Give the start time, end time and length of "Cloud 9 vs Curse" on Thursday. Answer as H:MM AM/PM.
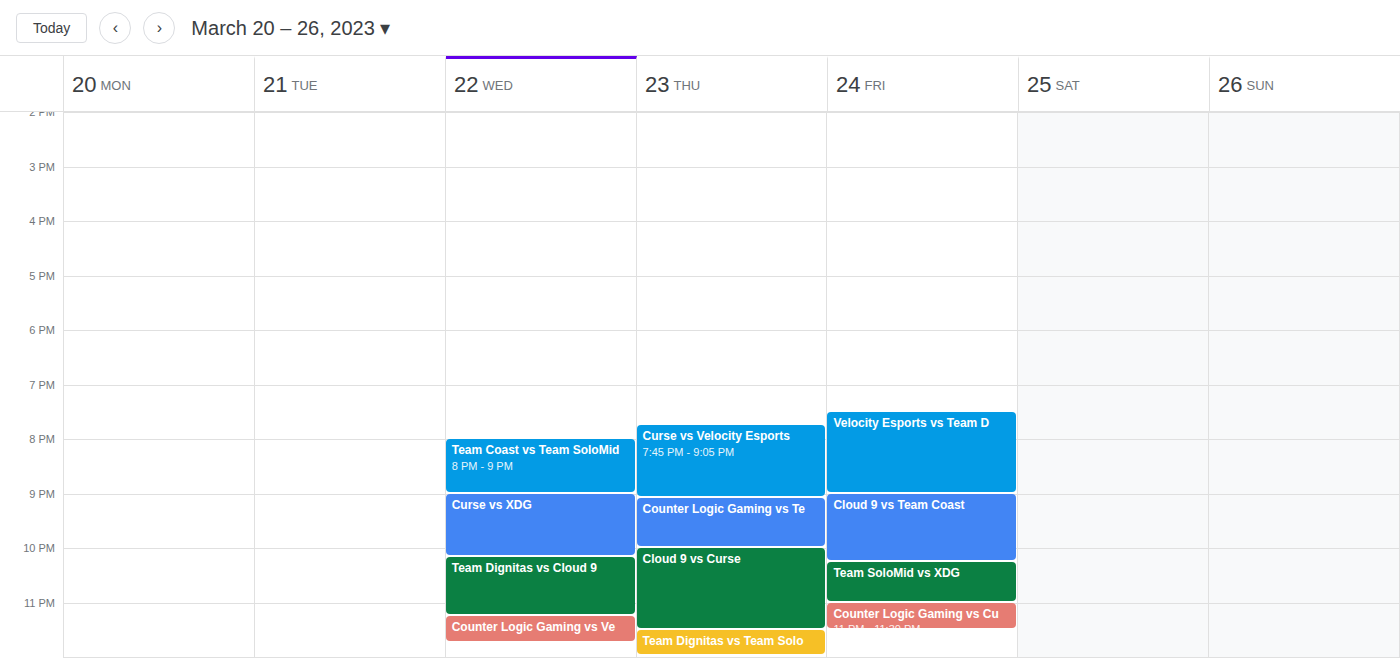
10:00 PM to 11:30 PM, 1 hour 30 minutes